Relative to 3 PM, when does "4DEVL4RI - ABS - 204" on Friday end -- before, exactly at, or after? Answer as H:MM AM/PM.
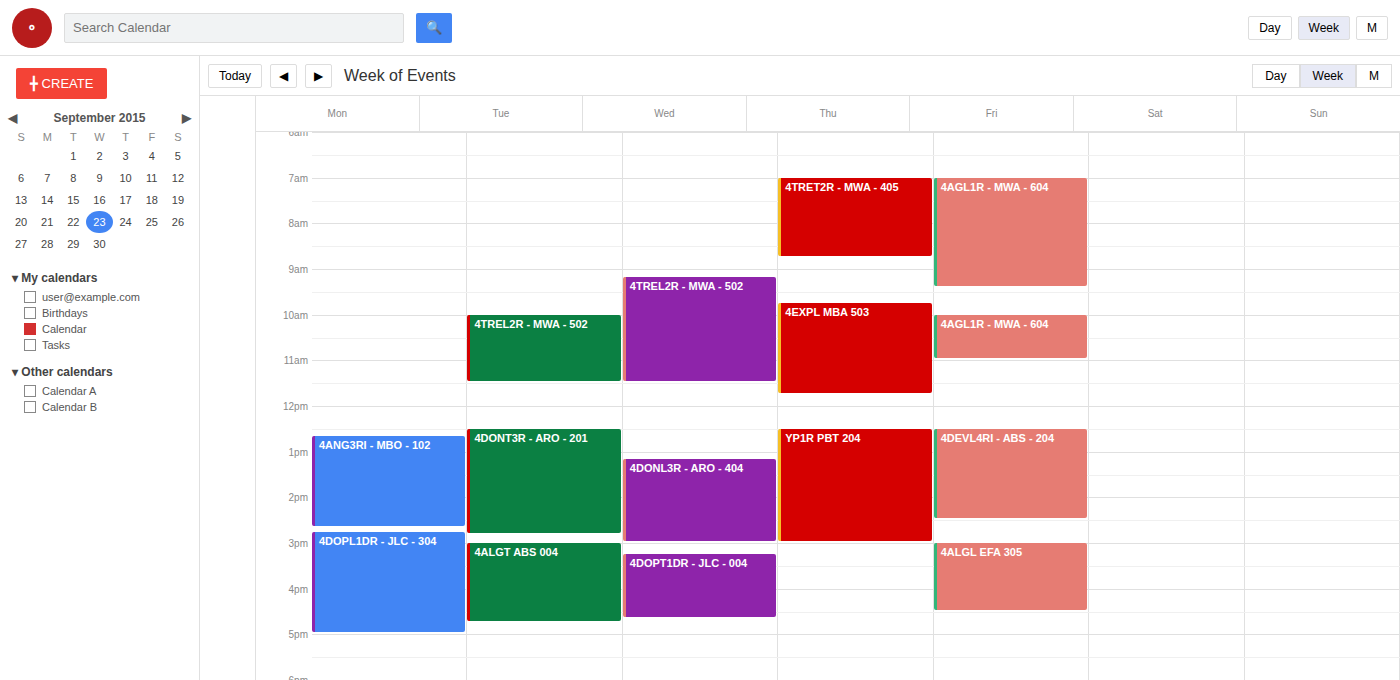
2:30 PM -- before 3 PM, 30 minutes above the 3 PM line.